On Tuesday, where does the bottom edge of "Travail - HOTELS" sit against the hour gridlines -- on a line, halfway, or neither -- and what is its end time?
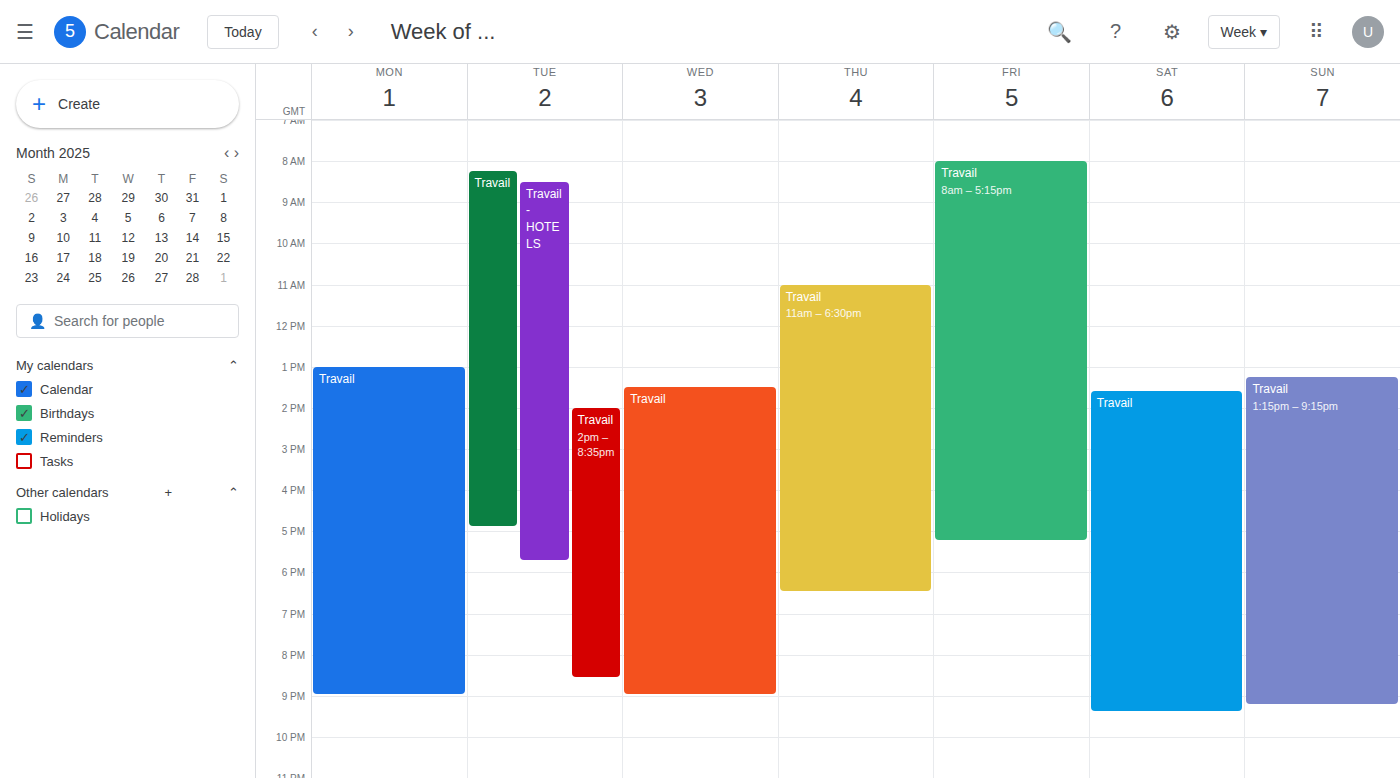
5:45 PM -- neither: three quarters of the way from the 5 PM line to the 6 PM line.